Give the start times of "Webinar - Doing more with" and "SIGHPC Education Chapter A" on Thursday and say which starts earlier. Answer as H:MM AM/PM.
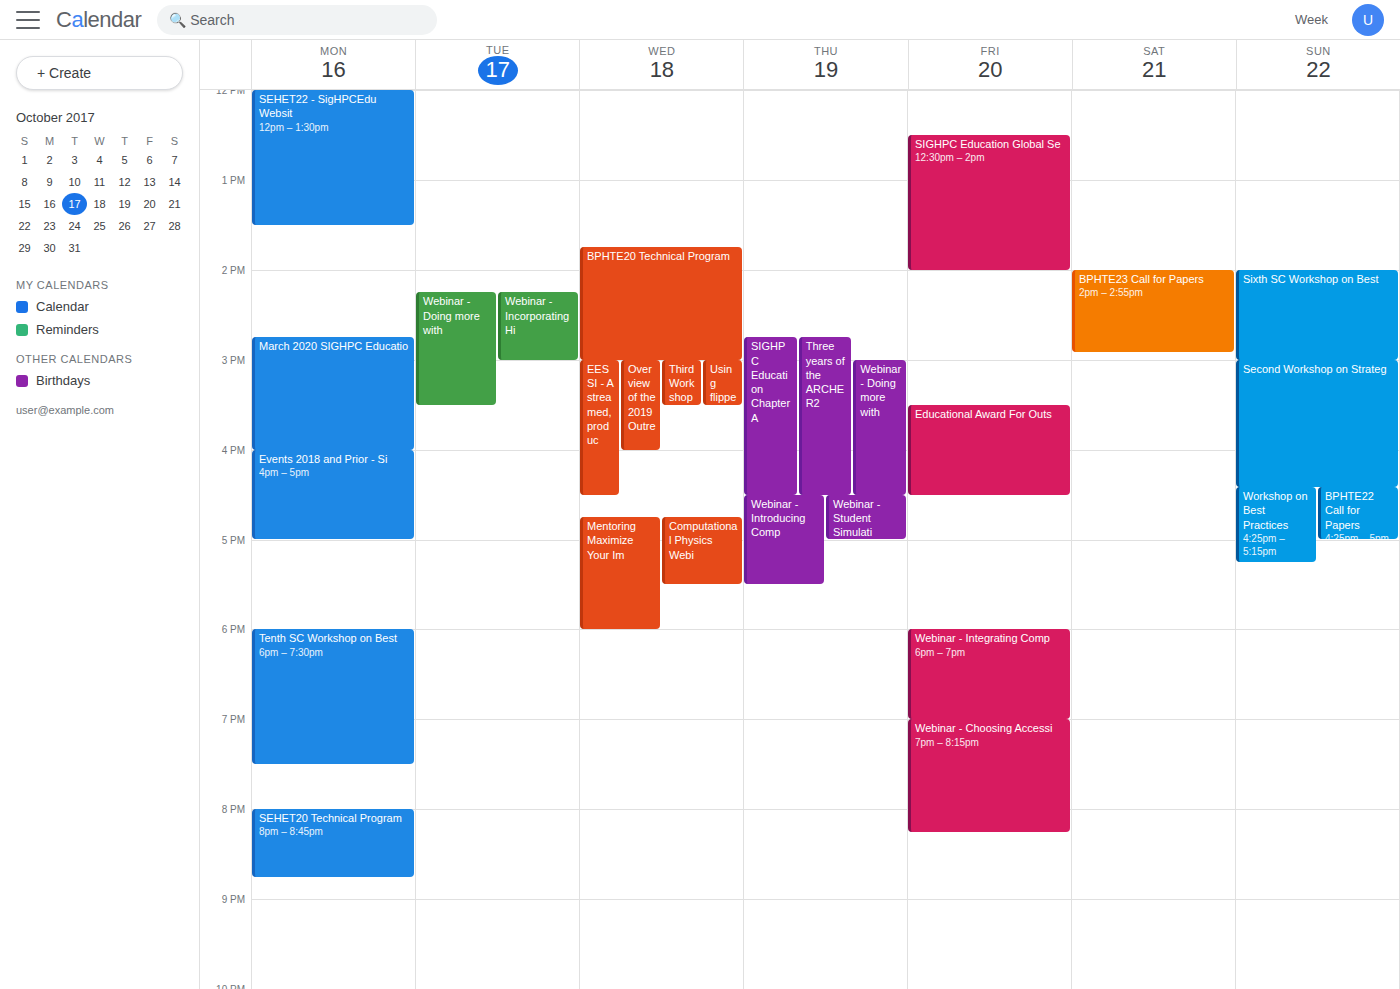
"SIGHPC Education Chapter A" 2:45 PM; "Webinar - Doing more with" 3:00 PM.